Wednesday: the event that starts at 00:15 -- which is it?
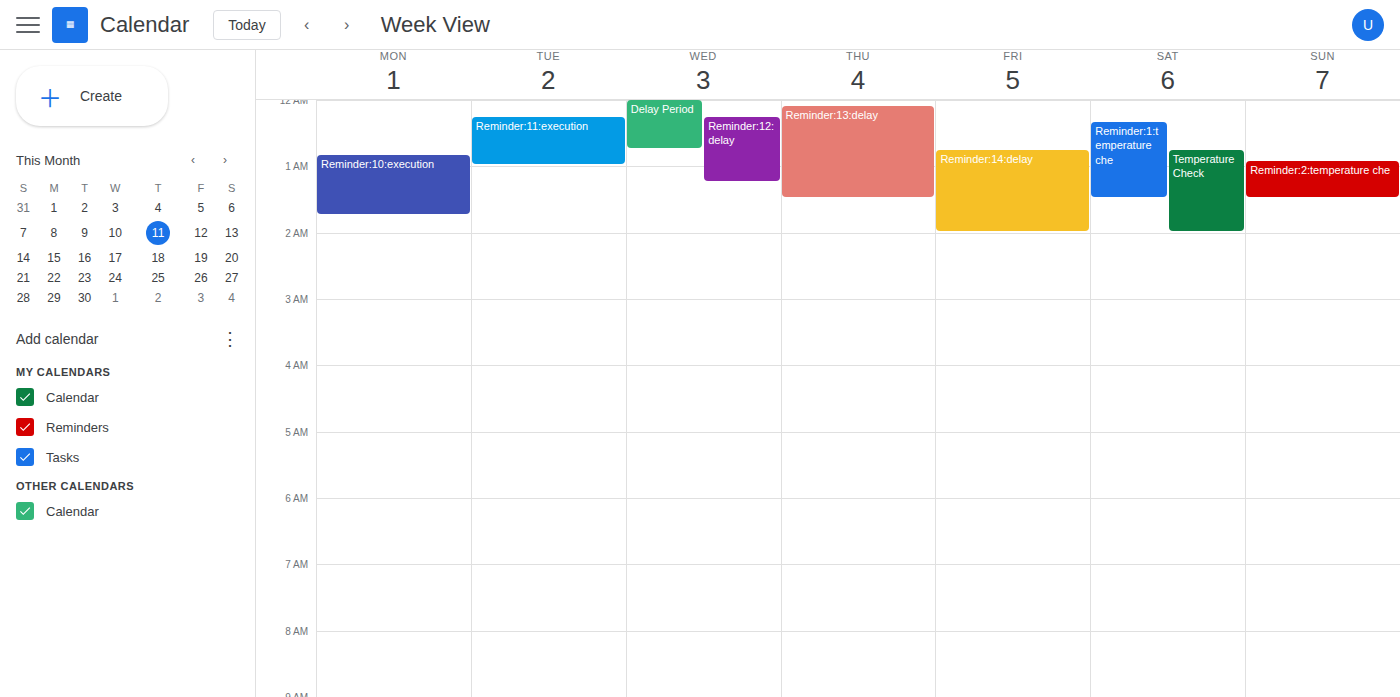
"Reminder:12:delay"